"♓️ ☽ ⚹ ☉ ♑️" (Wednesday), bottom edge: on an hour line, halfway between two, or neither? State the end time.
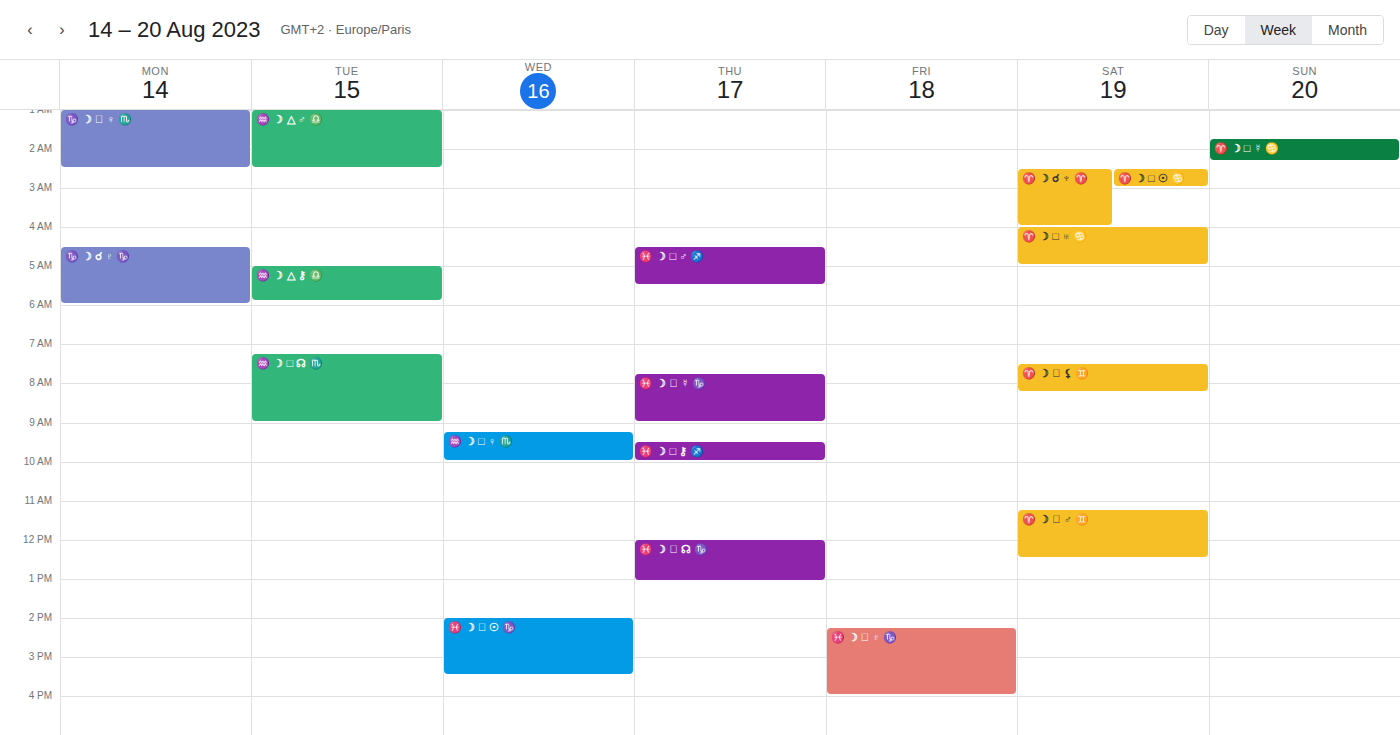
3:30 PM -- halfway between the 3 PM and 4 PM lines.